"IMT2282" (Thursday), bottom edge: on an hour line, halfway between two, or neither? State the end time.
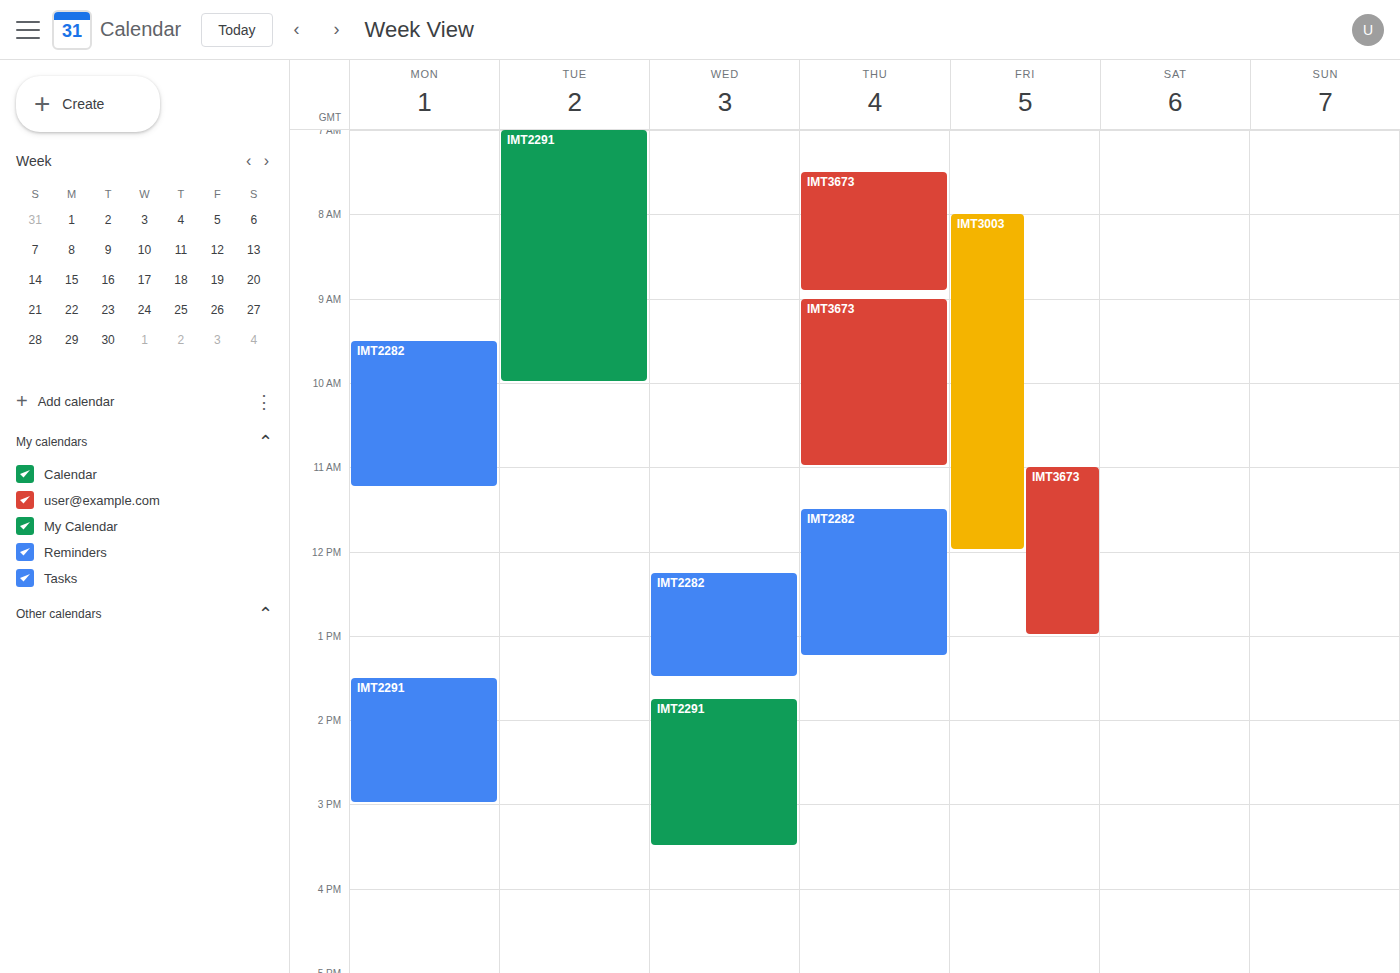
1:15 PM -- neither: a quarter of the way from the 1 PM line to the 2 PM line.